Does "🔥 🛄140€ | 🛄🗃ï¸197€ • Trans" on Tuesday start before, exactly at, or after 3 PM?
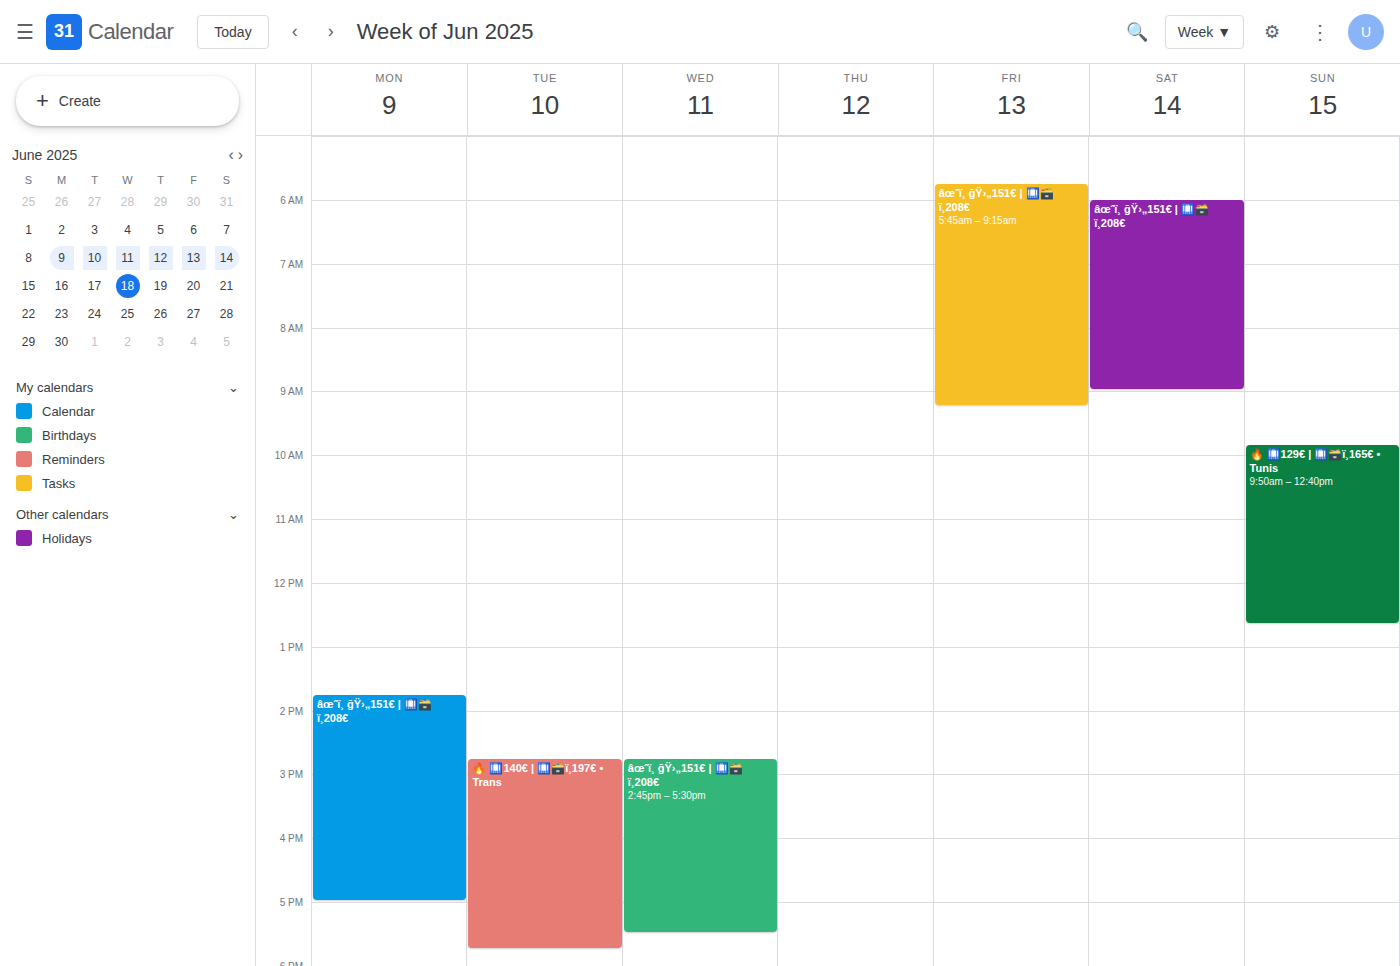
2:45 PM -- before 3 PM, 15 minutes above the 3 PM line.